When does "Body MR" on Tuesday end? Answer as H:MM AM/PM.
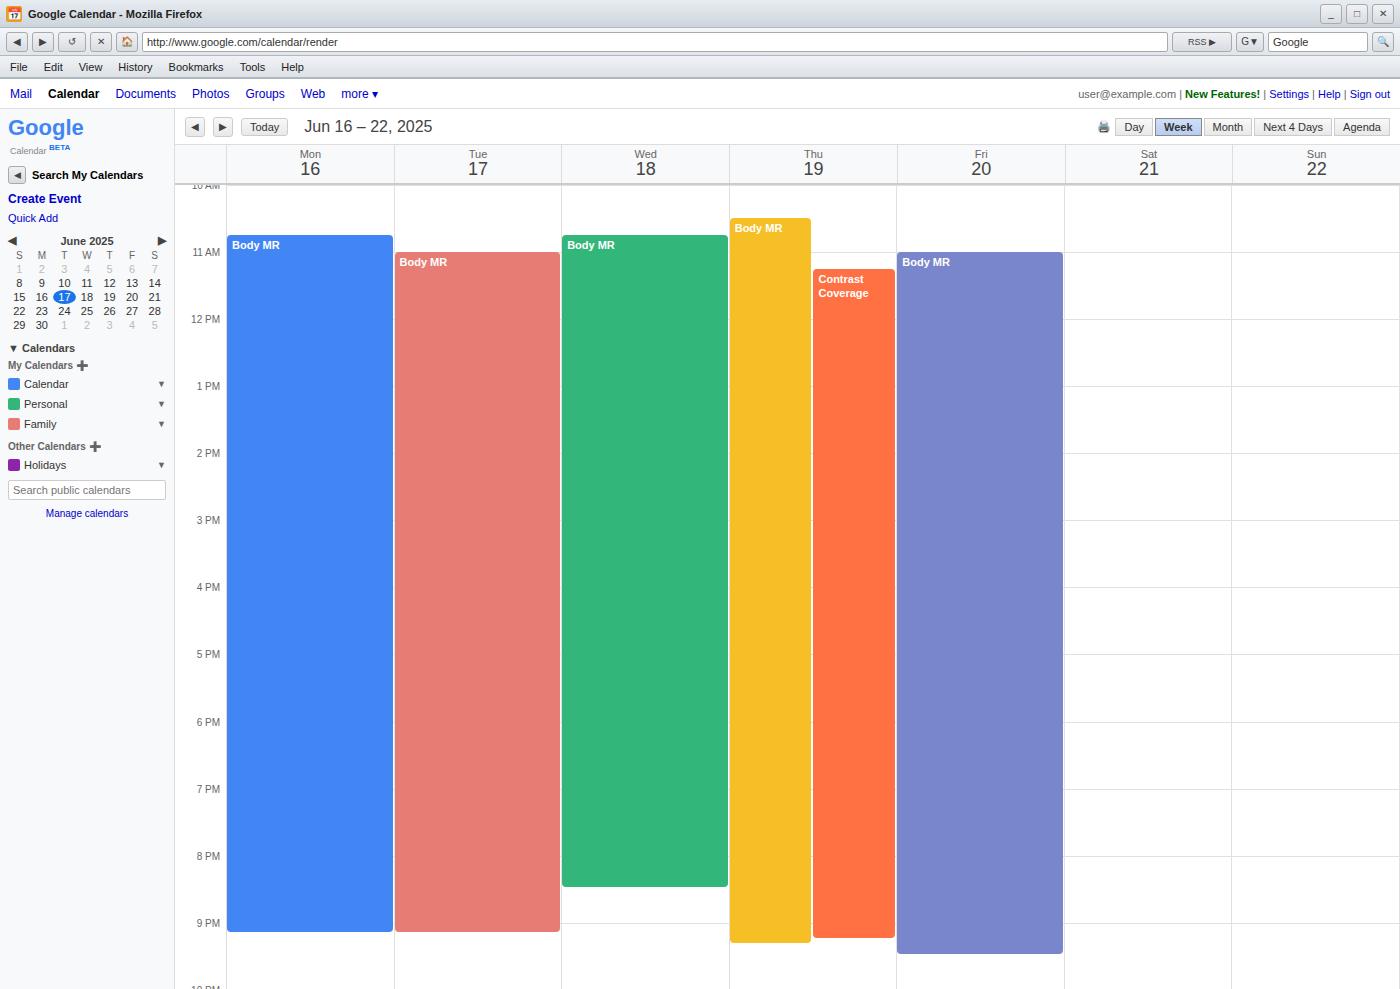
9:10 PM